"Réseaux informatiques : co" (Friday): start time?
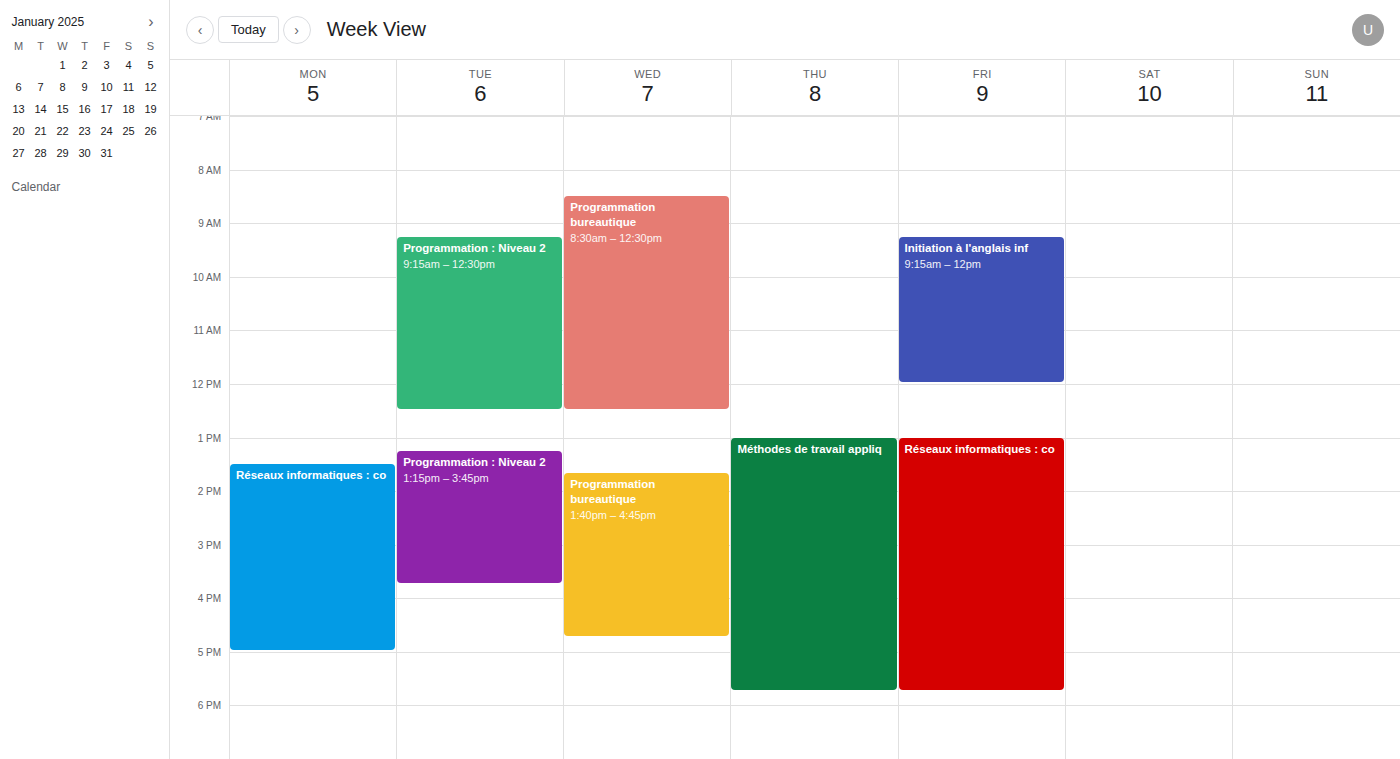
1:00 PM